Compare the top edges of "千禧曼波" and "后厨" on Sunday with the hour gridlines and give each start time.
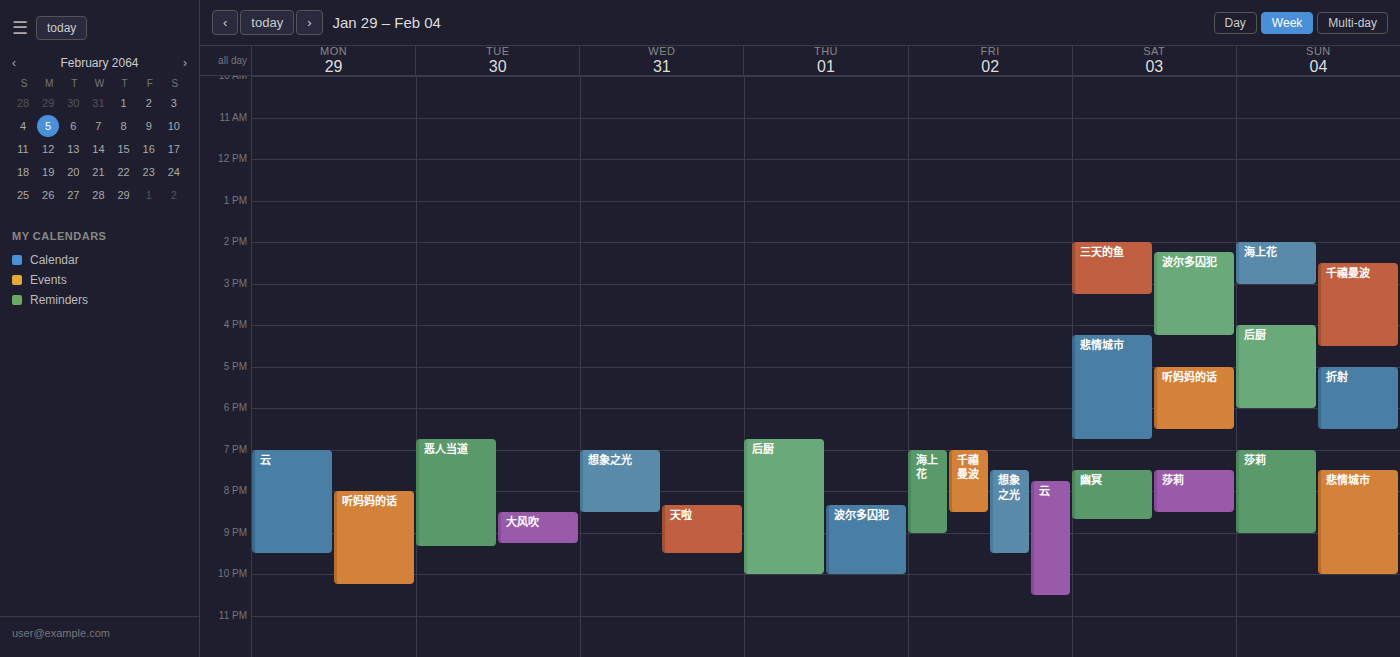
"千禧曼波": 2:30 PM, halfway between the 2 PM and 3 PM lines. "后厨": 4:00 PM, exactly on the 4 PM line.